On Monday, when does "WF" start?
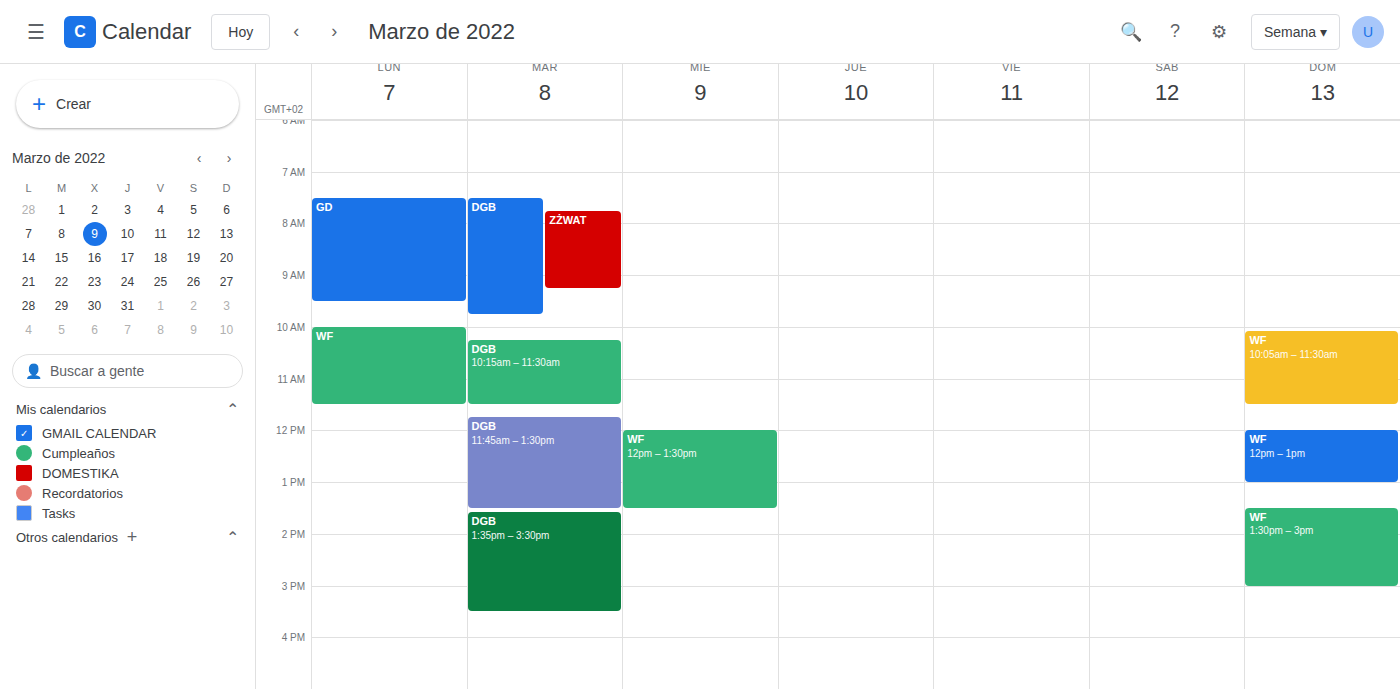
10:00